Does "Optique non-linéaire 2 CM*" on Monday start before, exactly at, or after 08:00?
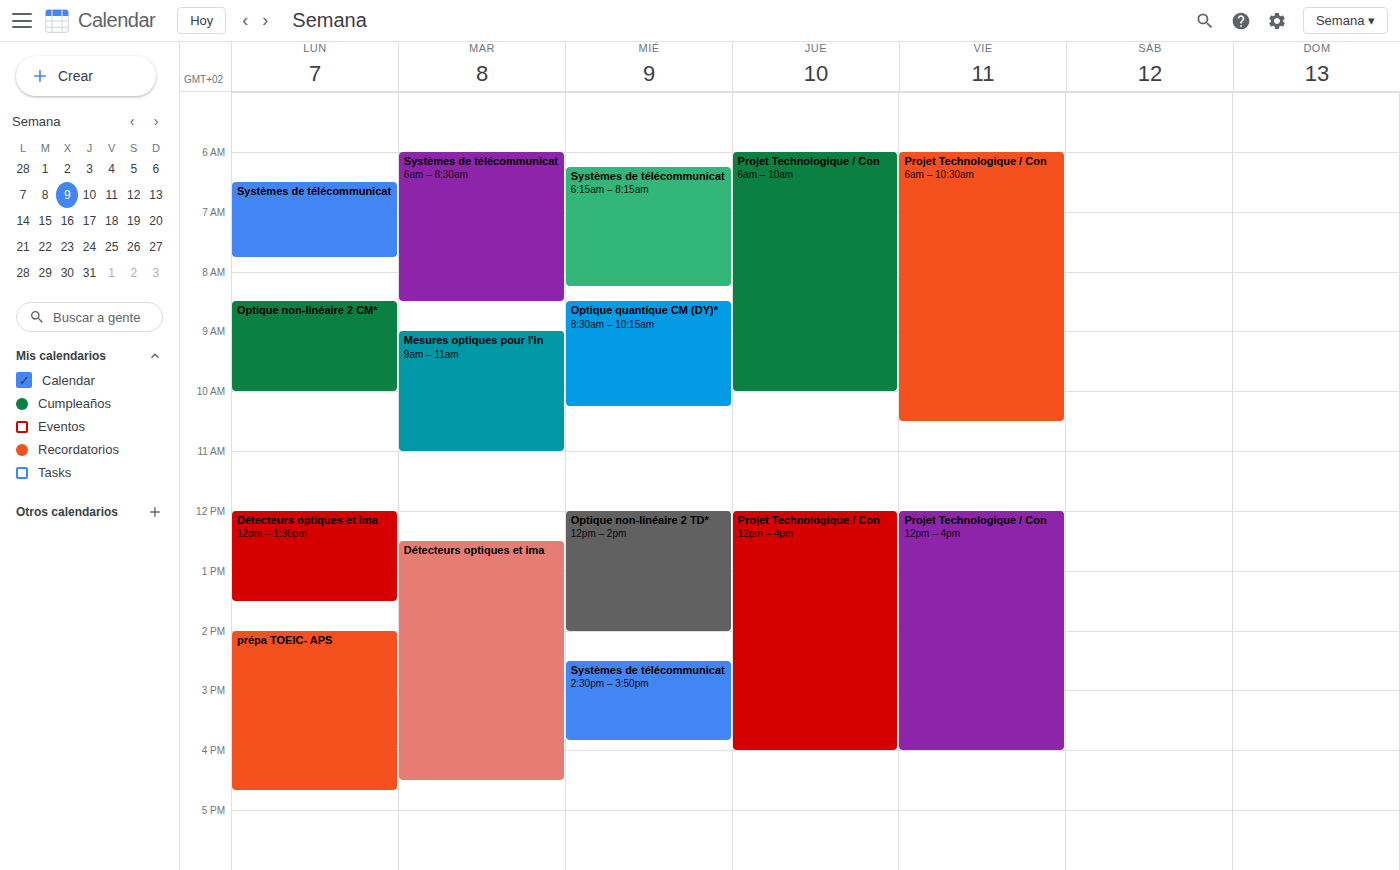
08:30 -- after 08:00, 30 minutes below the 08:00 line.